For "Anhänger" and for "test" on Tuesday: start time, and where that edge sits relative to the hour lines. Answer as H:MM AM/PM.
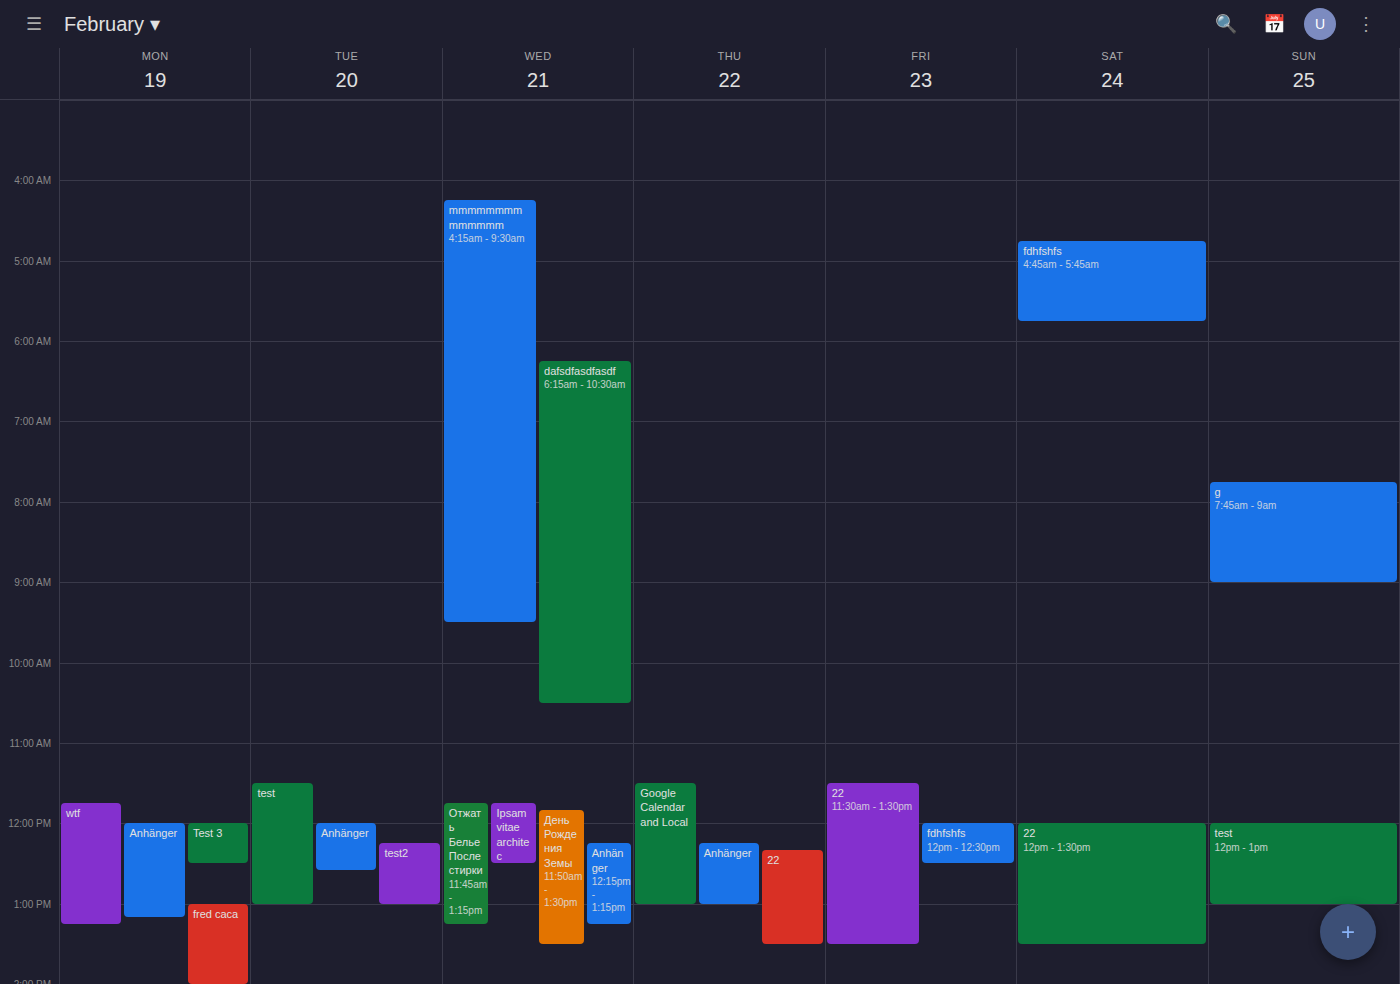
"Anhänger": 12:00 PM, exactly on the 12 PM line. "test": 11:30 AM, halfway between the 11 AM and 12 PM lines.